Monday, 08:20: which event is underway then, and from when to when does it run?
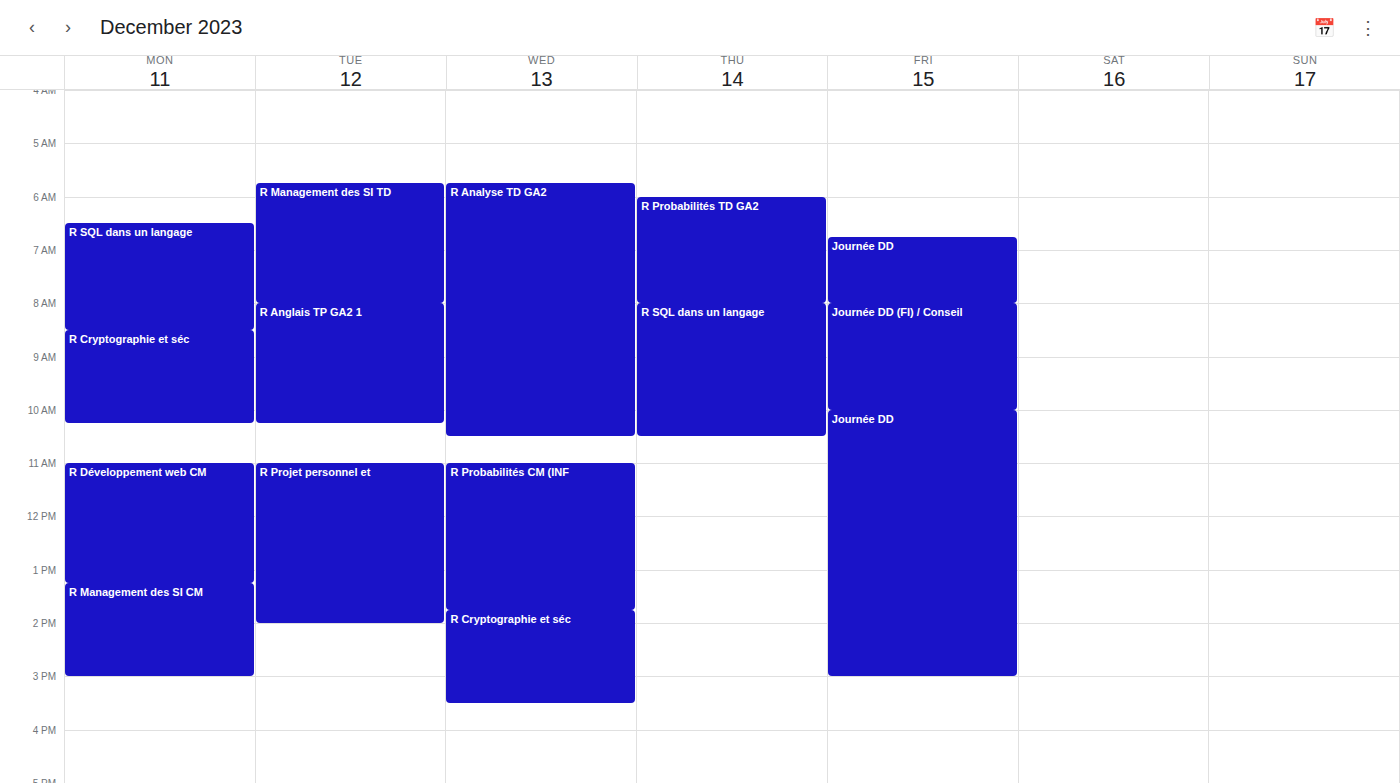
"R SQL dans un langage", 06:30 to 08:30